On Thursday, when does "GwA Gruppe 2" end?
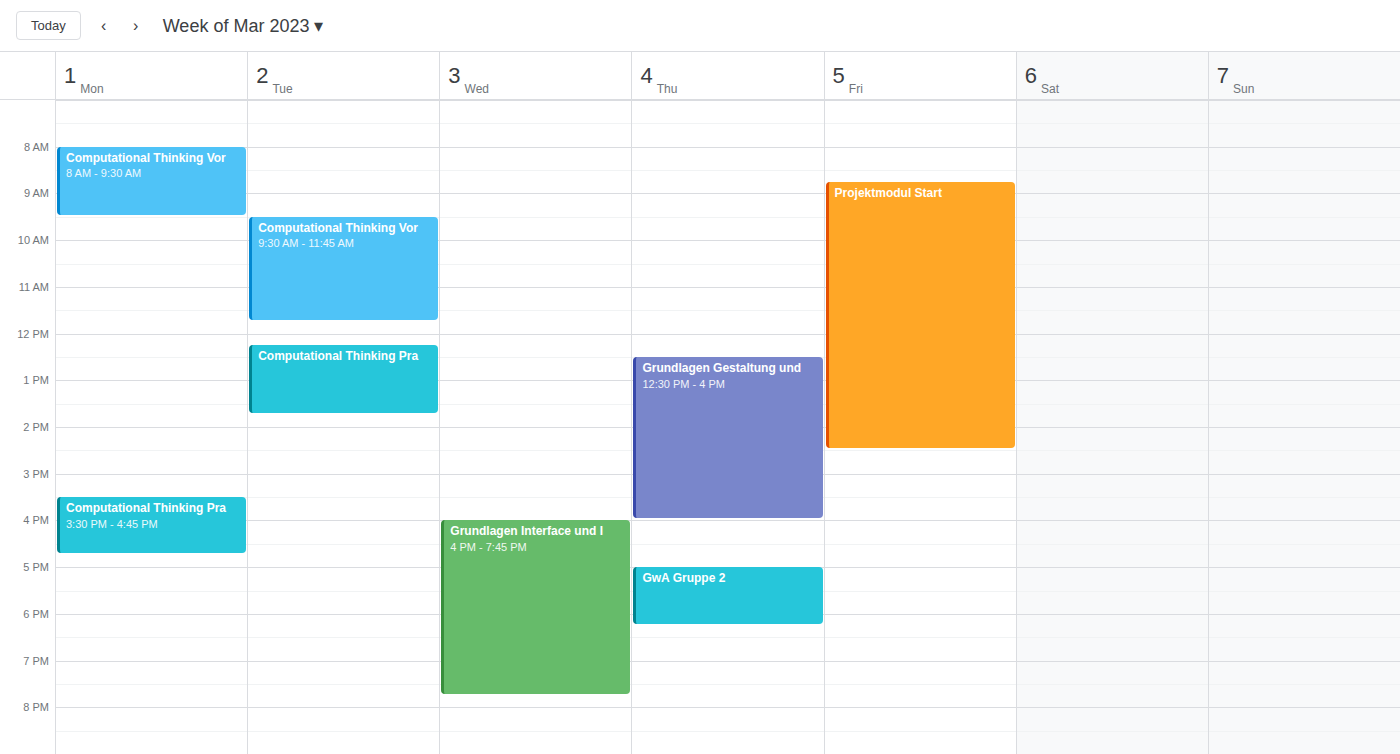
6:15 PM